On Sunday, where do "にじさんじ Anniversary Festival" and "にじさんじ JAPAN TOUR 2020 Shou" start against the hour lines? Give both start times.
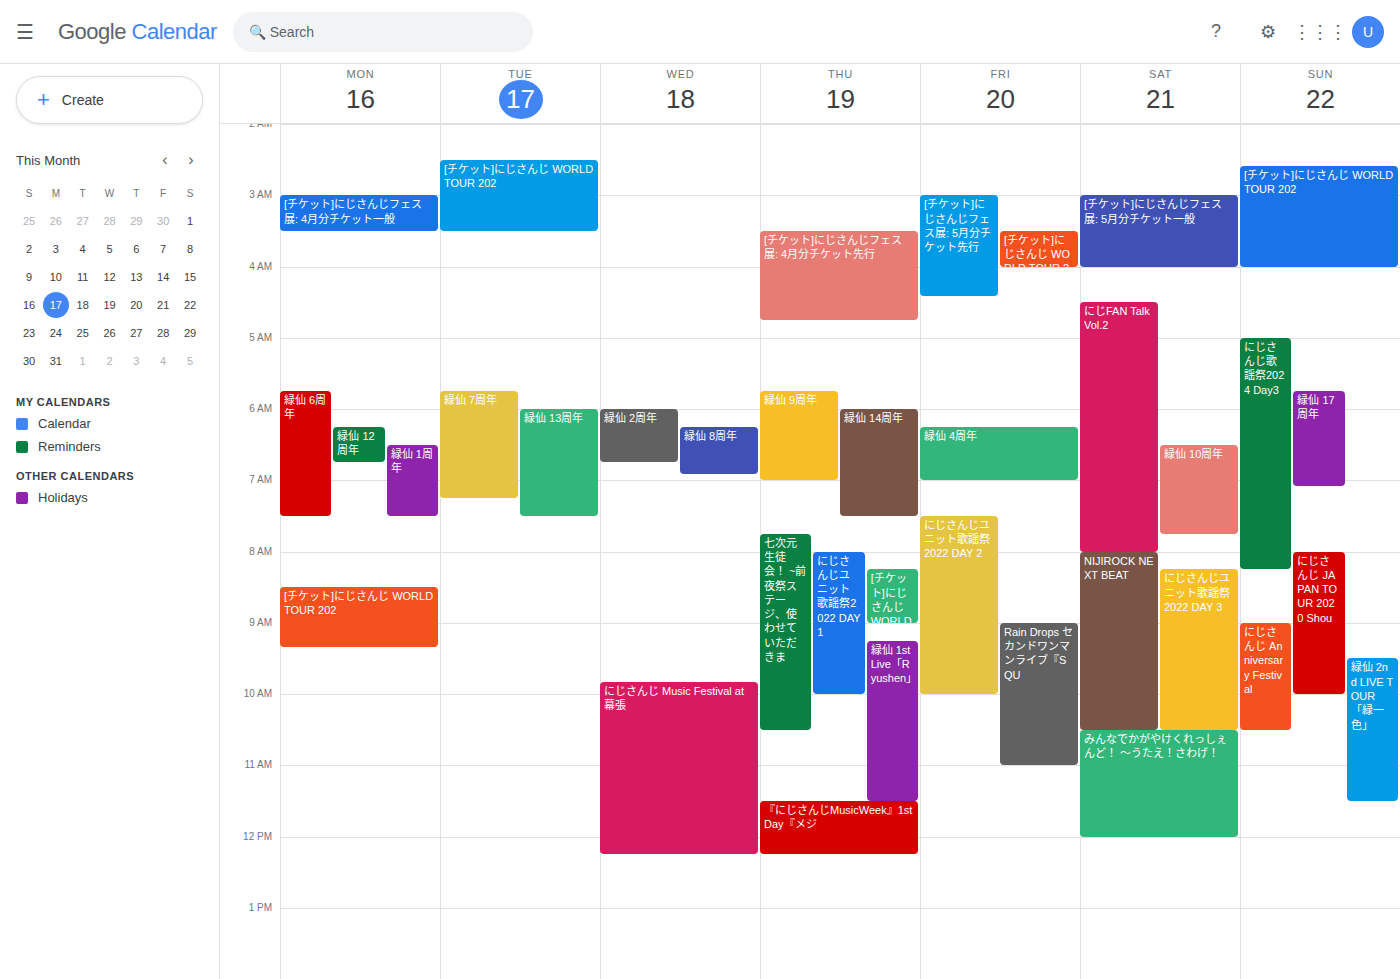
"にじさんじ Anniversary Festival": 09:00, exactly on the 09:00 line. "にじさんじ JAPAN TOUR 2020 Shou": 08:00, exactly on the 08:00 line.